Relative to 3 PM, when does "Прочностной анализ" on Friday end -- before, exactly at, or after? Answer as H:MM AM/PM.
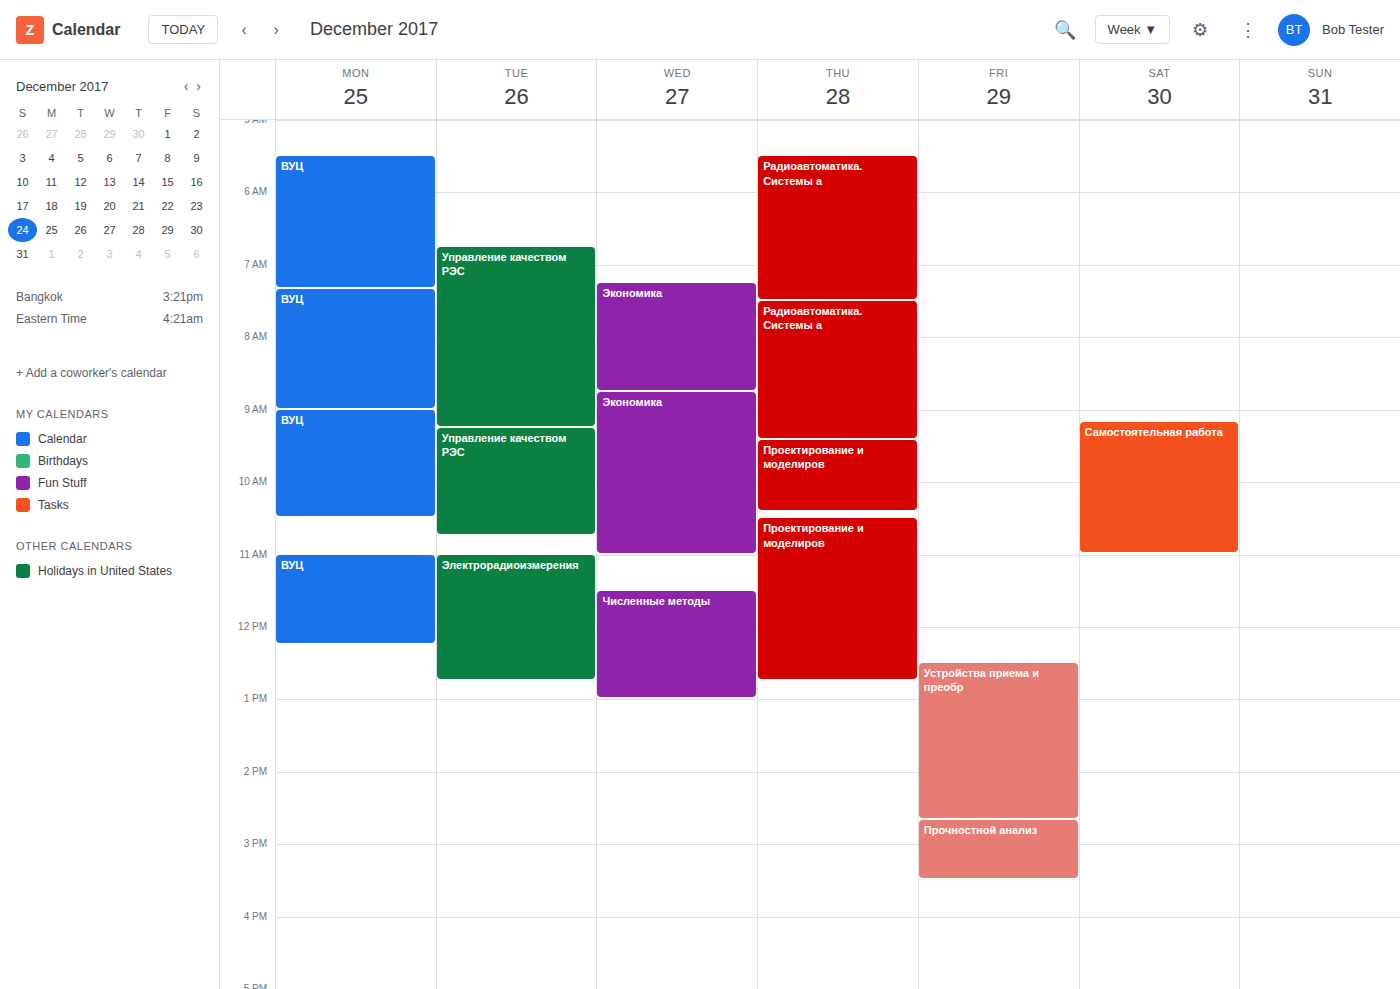
3:30 PM -- after 3 PM, 30 minutes below the 3 PM line.